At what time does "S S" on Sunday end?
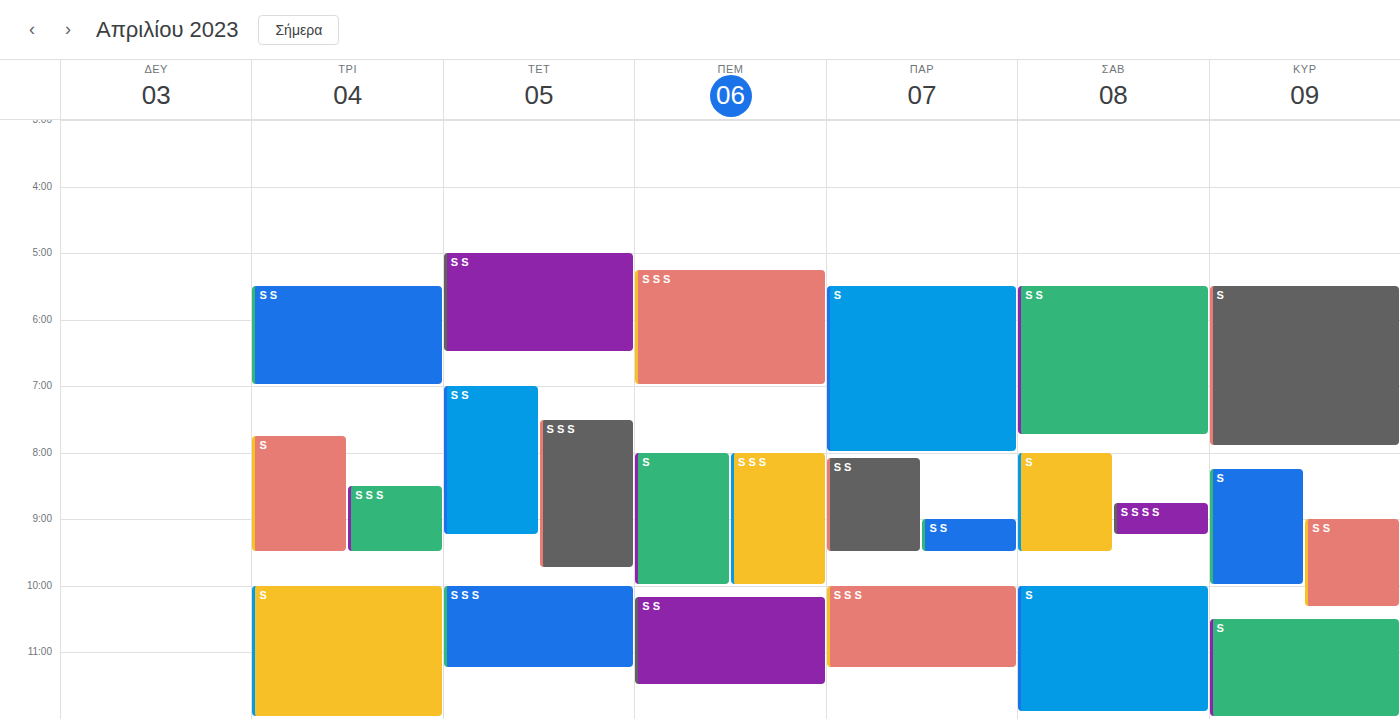
10:20 PM